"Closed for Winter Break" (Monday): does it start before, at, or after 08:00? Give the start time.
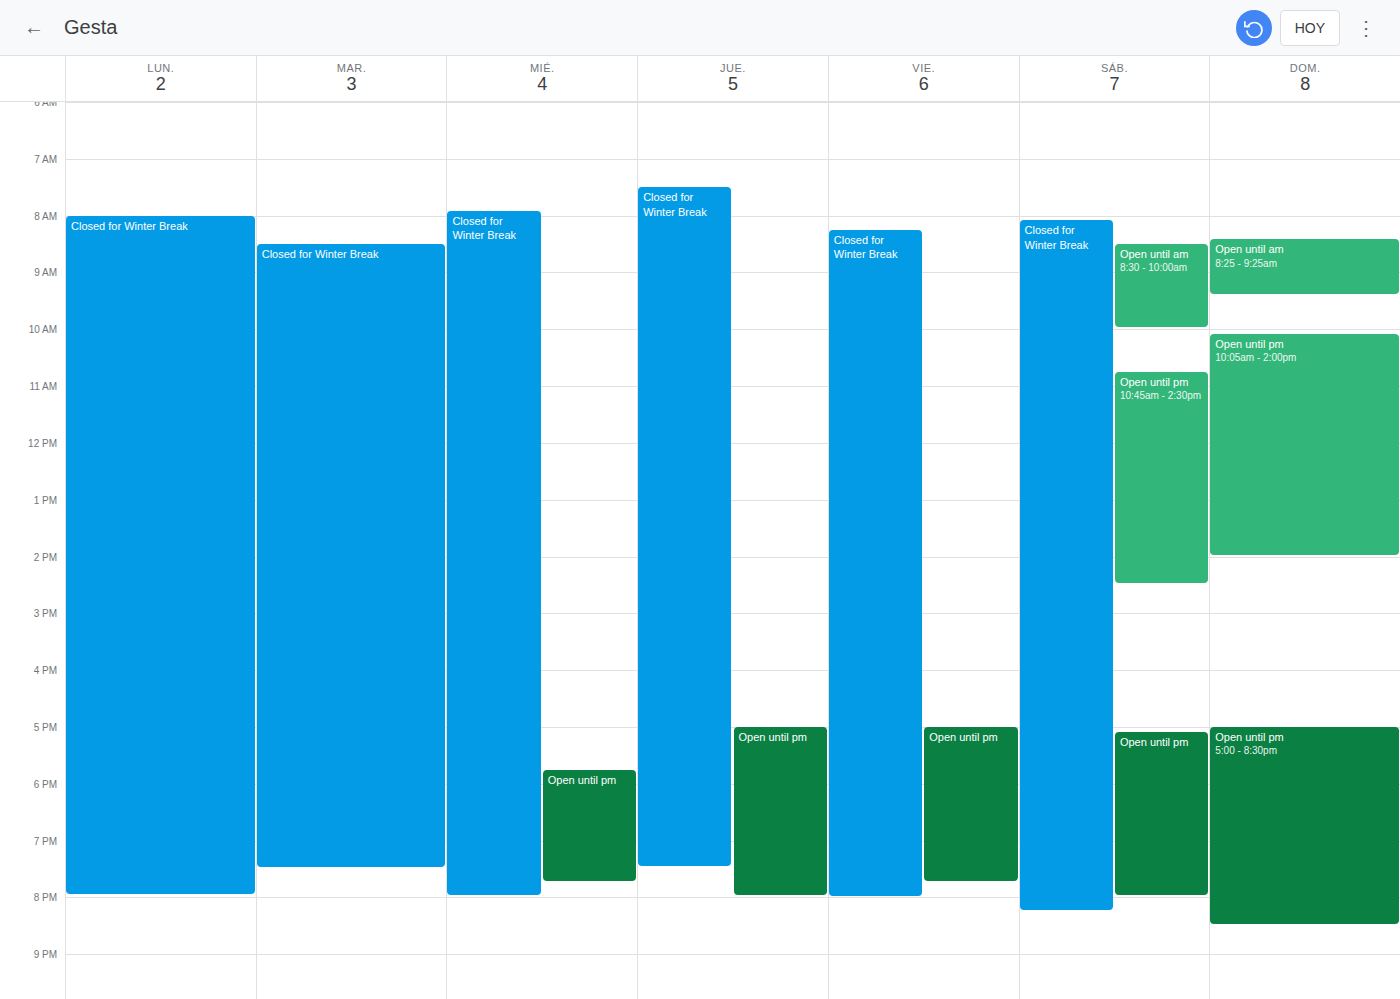
08:00 -- exactly at 08:00, on the 08:00 line.